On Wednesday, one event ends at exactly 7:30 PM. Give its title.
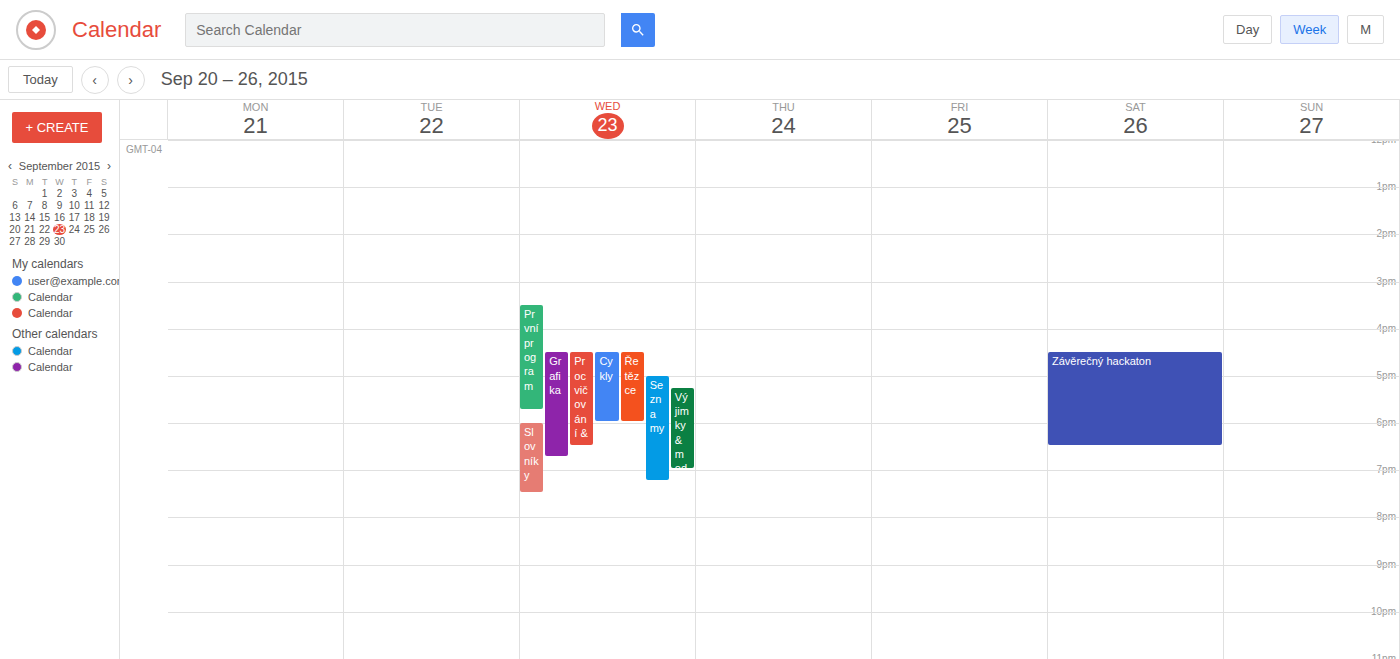
"Slovníky"